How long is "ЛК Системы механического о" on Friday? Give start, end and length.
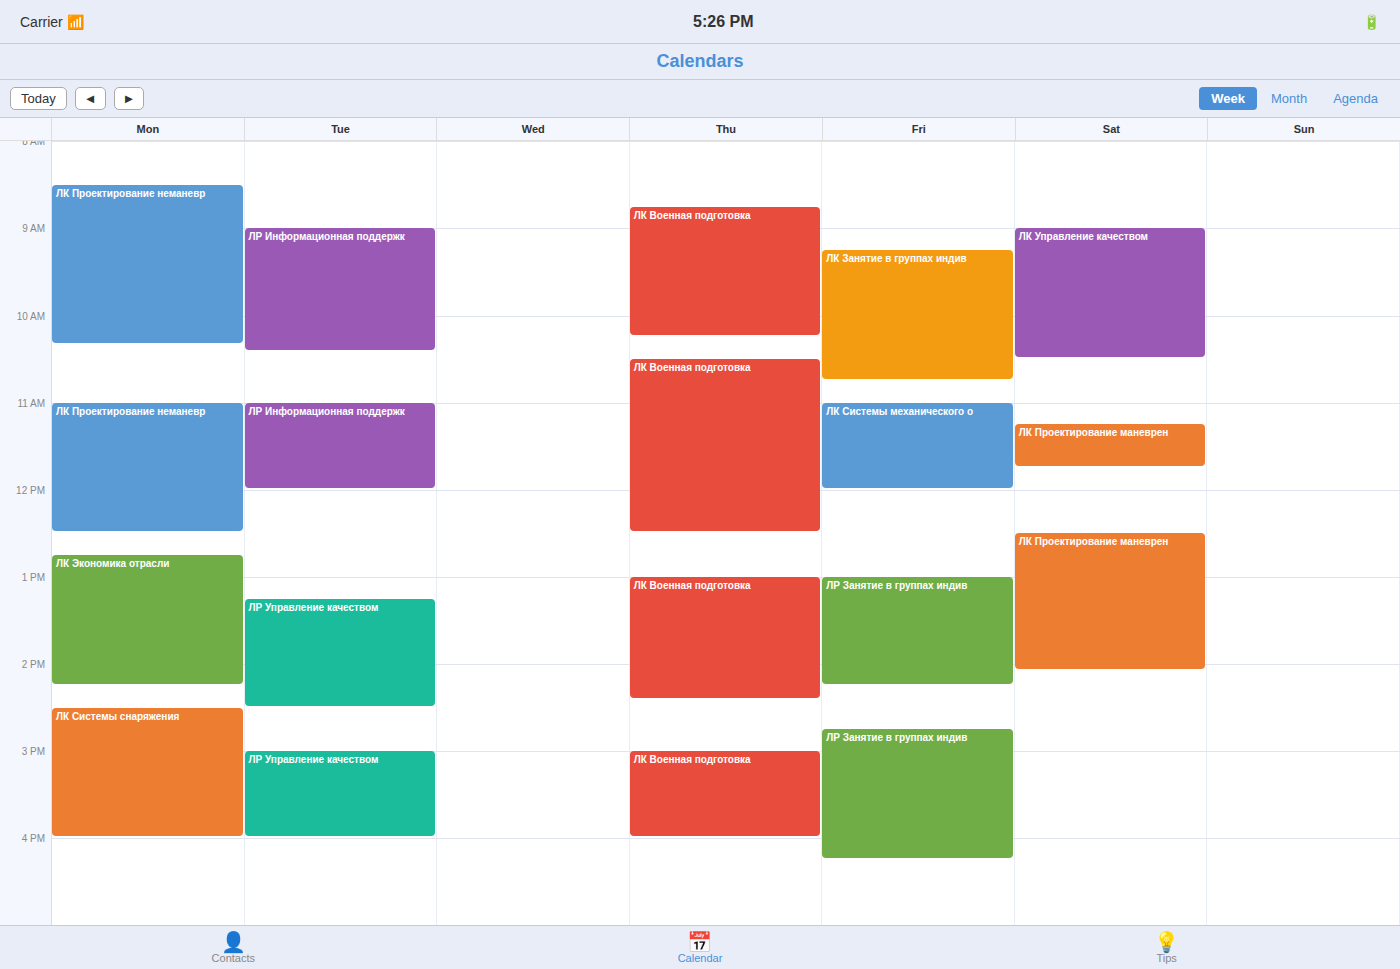
11:00 AM to 12:00 PM, 1 hour